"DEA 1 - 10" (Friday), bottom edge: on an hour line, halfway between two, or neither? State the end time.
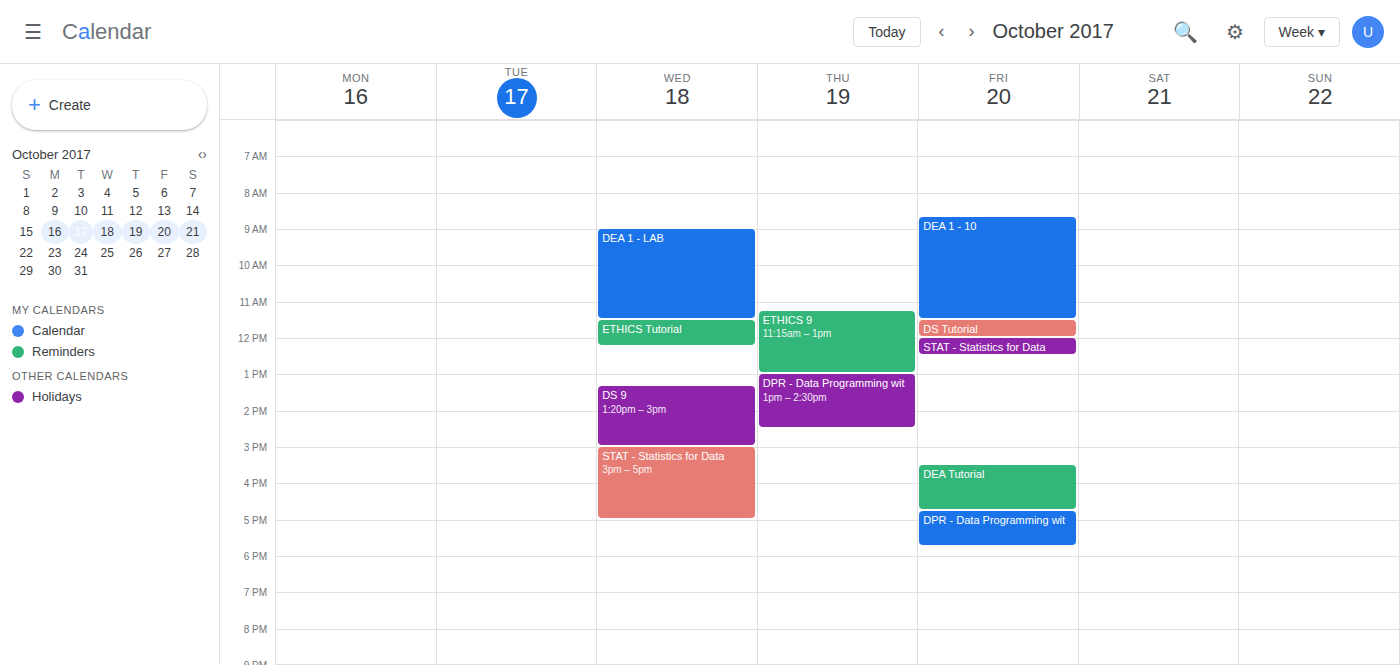
11:30 AM -- halfway between the 11 AM and 12 PM lines.